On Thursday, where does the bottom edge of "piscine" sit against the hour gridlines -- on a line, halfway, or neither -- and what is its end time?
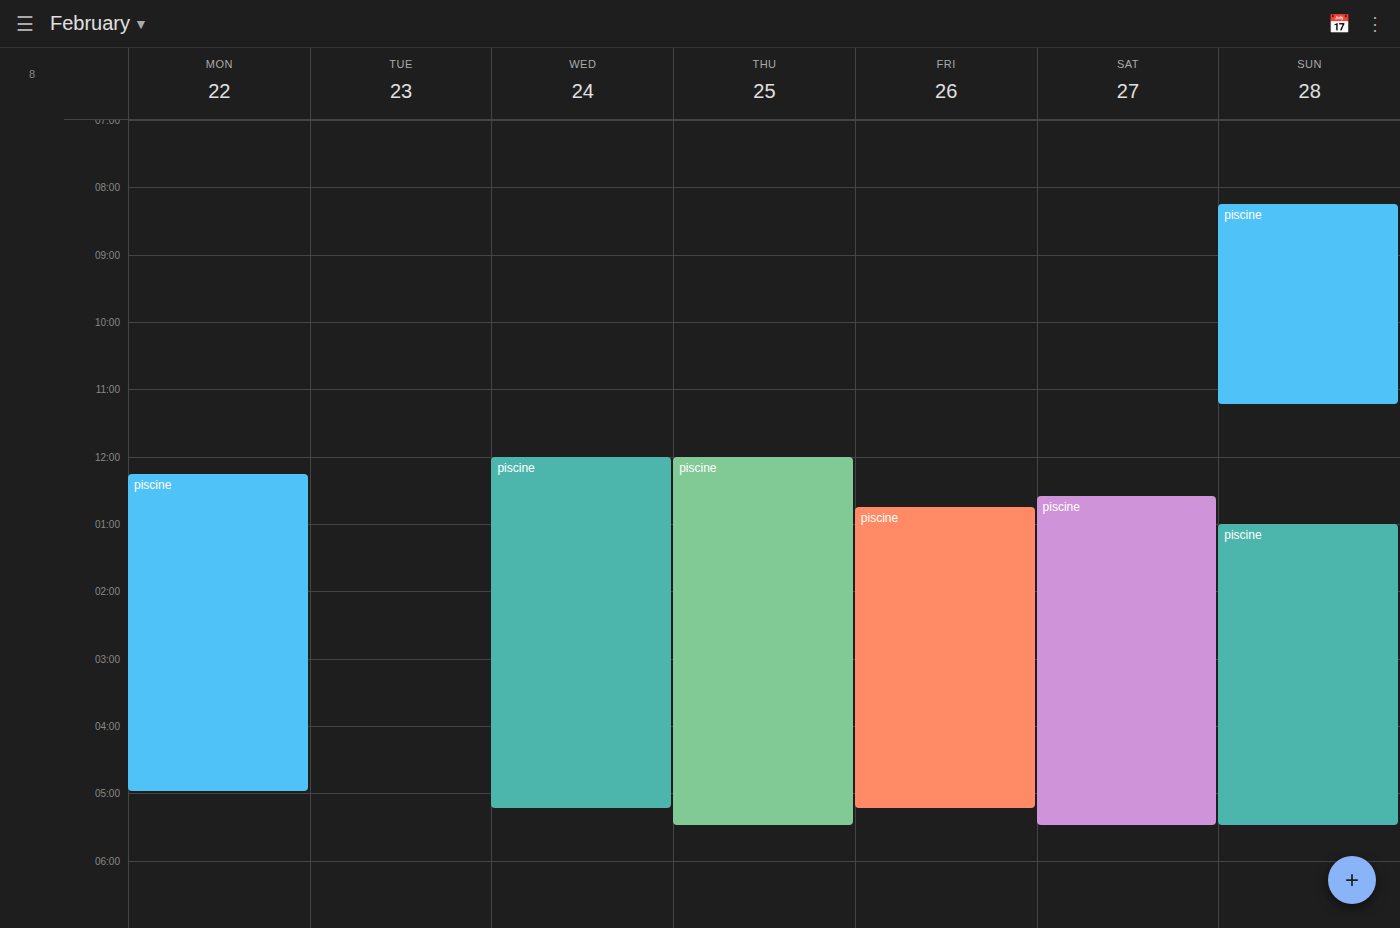
5:30 PM -- halfway between the 5 PM and 6 PM lines.